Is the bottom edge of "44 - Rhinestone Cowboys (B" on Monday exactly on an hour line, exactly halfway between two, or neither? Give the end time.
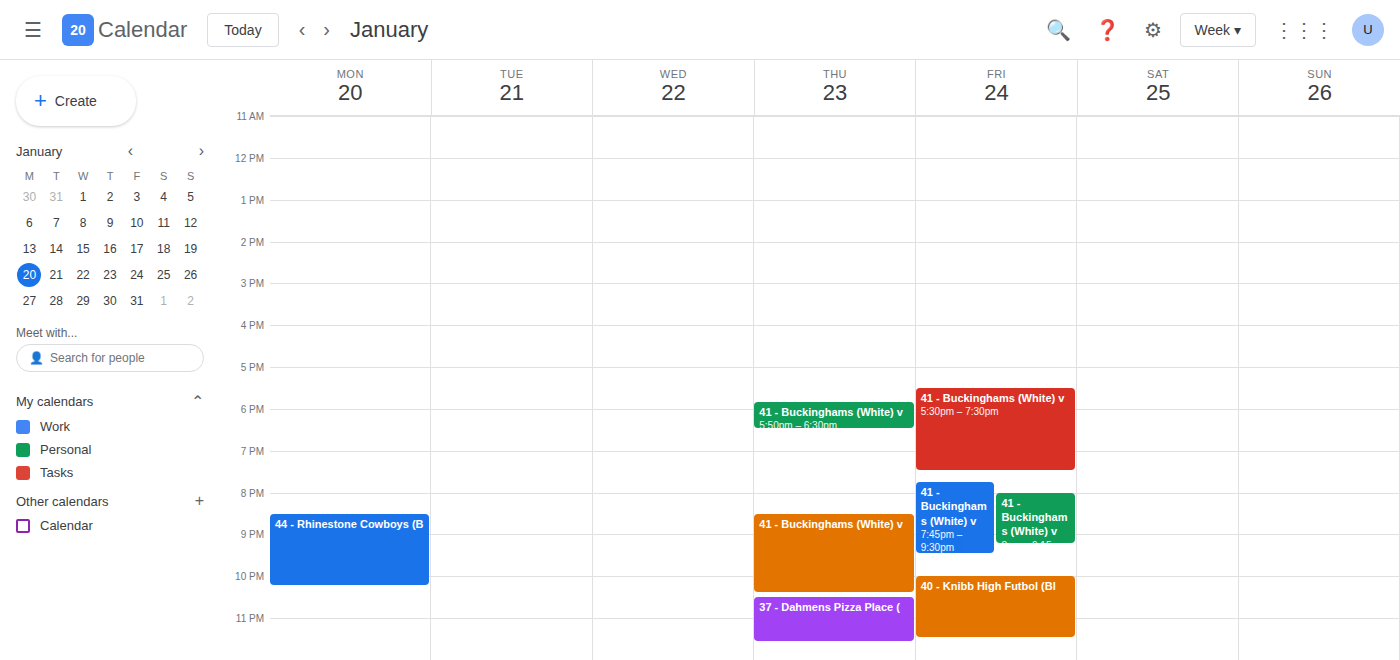
10:15 PM -- neither: a quarter of the way from the 10 PM line to the 11 PM line.